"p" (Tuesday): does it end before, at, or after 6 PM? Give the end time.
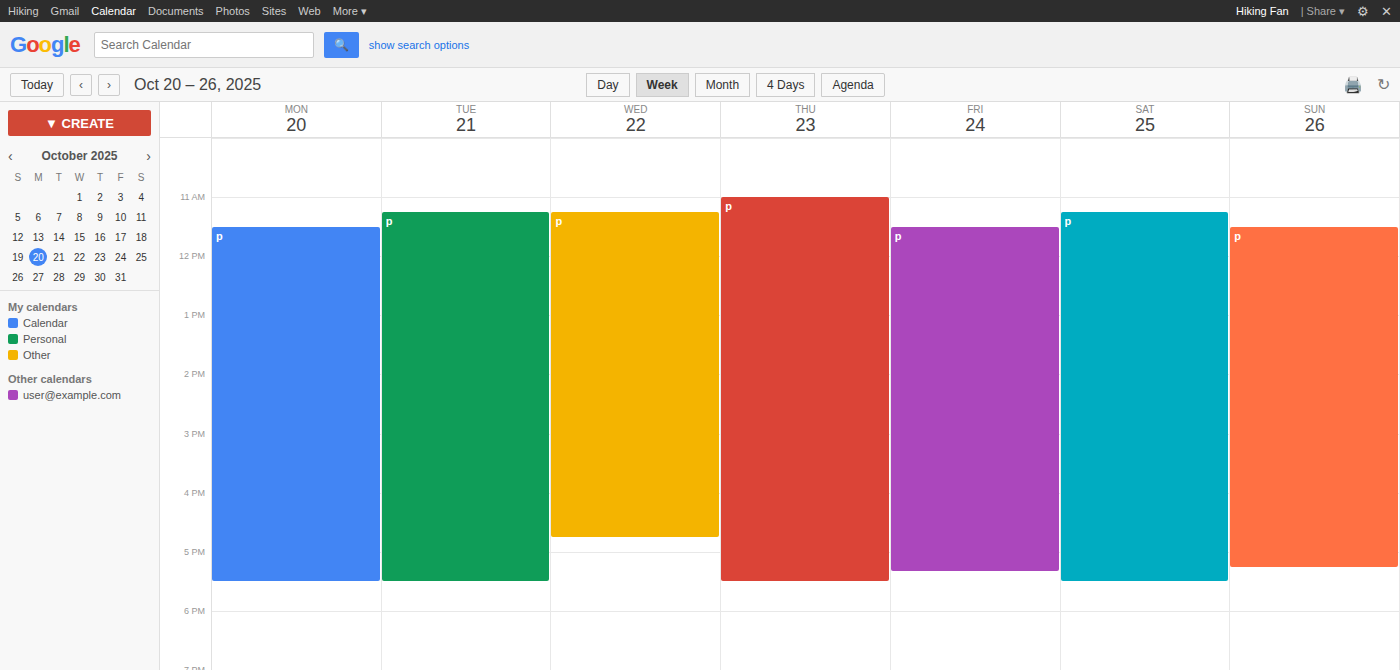
5:30 PM -- before 6 PM, 30 minutes above the 6 PM line.